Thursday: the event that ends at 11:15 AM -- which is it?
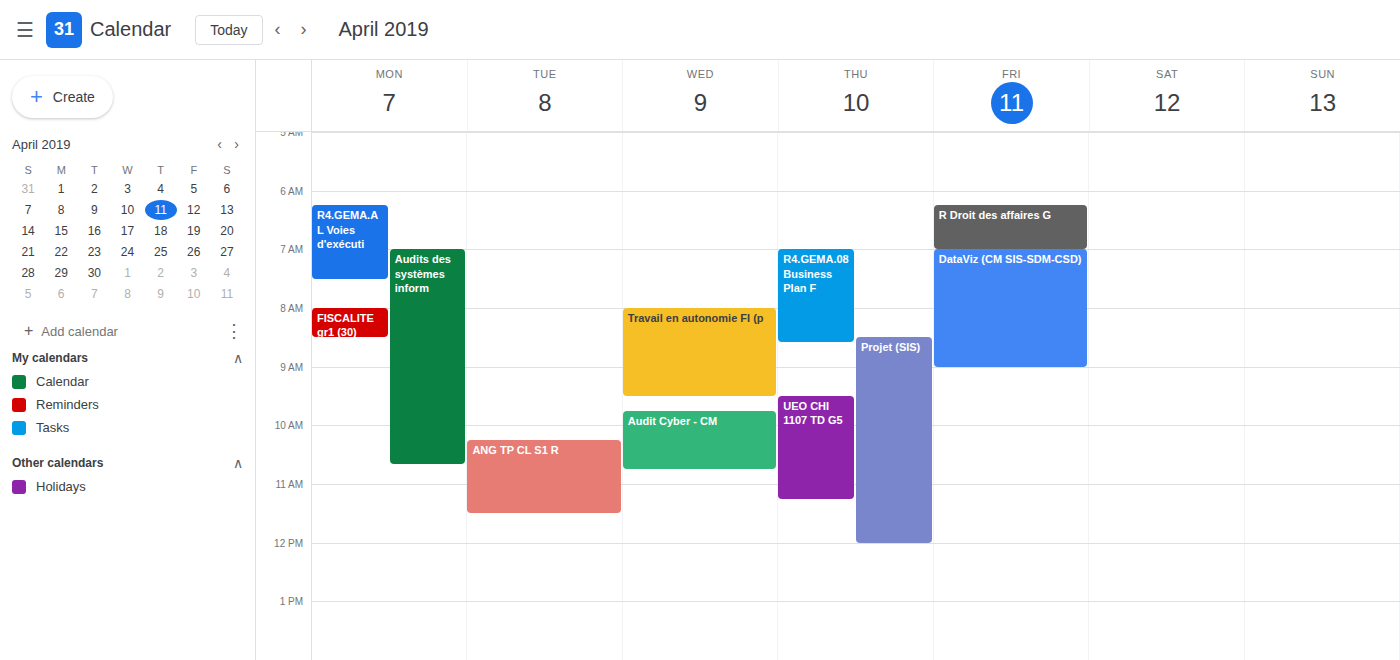
"UEO CHI 1107 TD G5"